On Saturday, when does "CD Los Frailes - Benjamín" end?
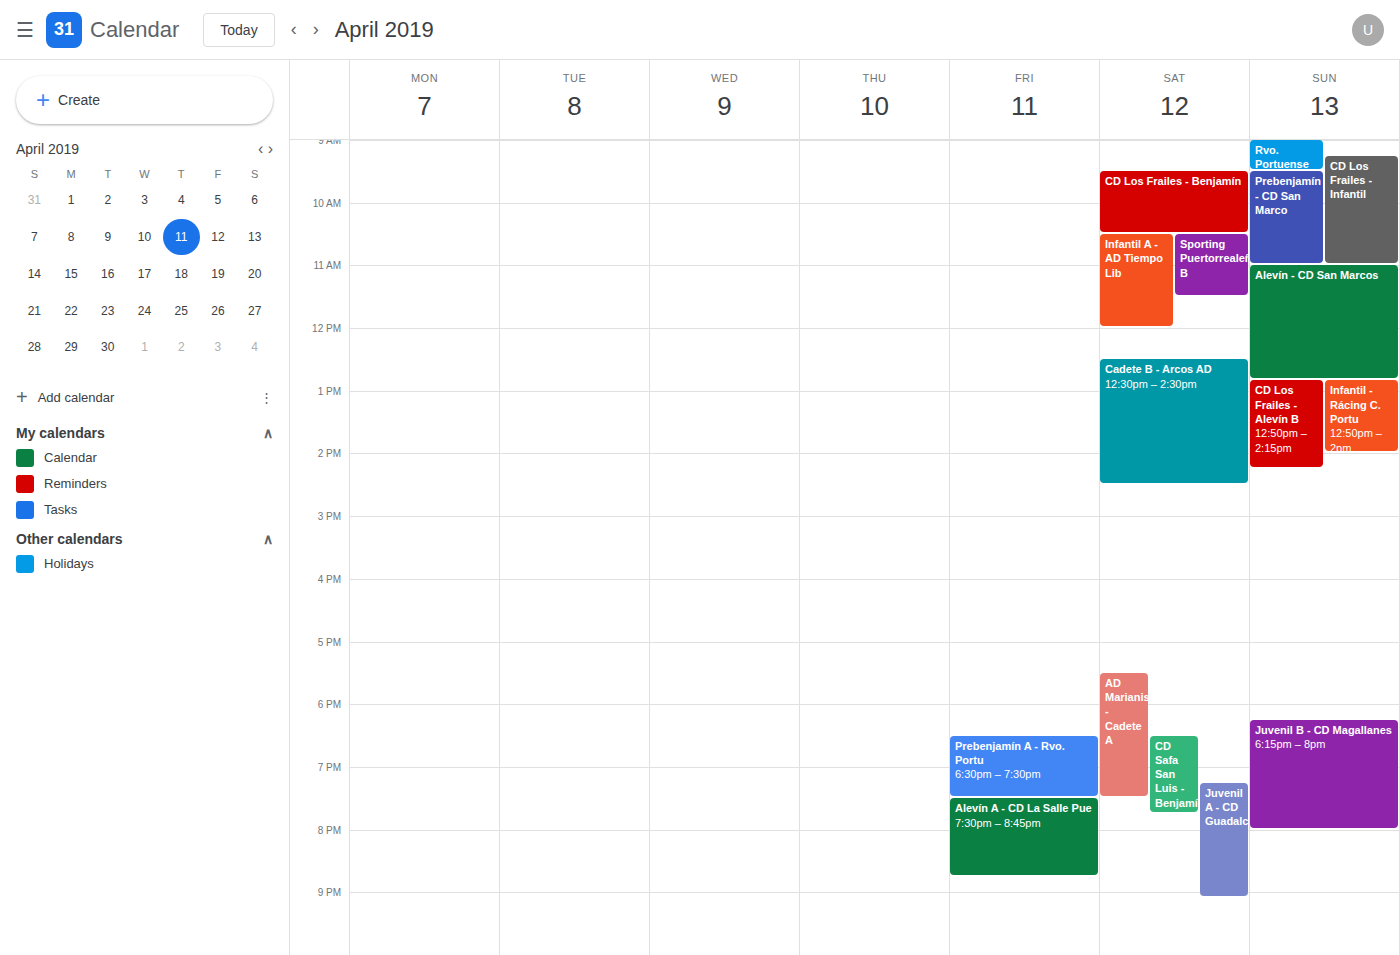
10:30 AM